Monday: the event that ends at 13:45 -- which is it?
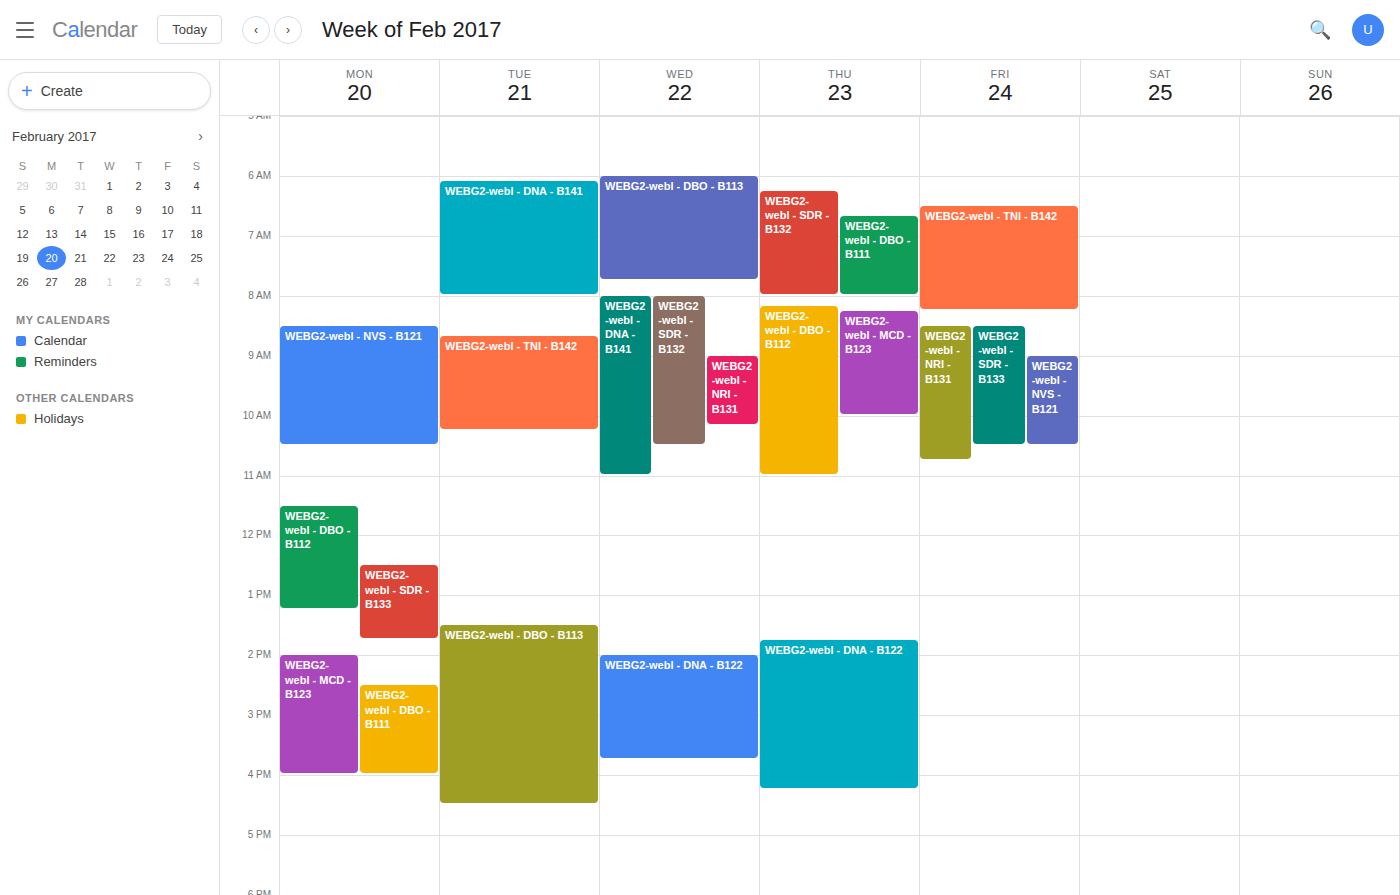
"WEBG2-webl - SDR - B133"